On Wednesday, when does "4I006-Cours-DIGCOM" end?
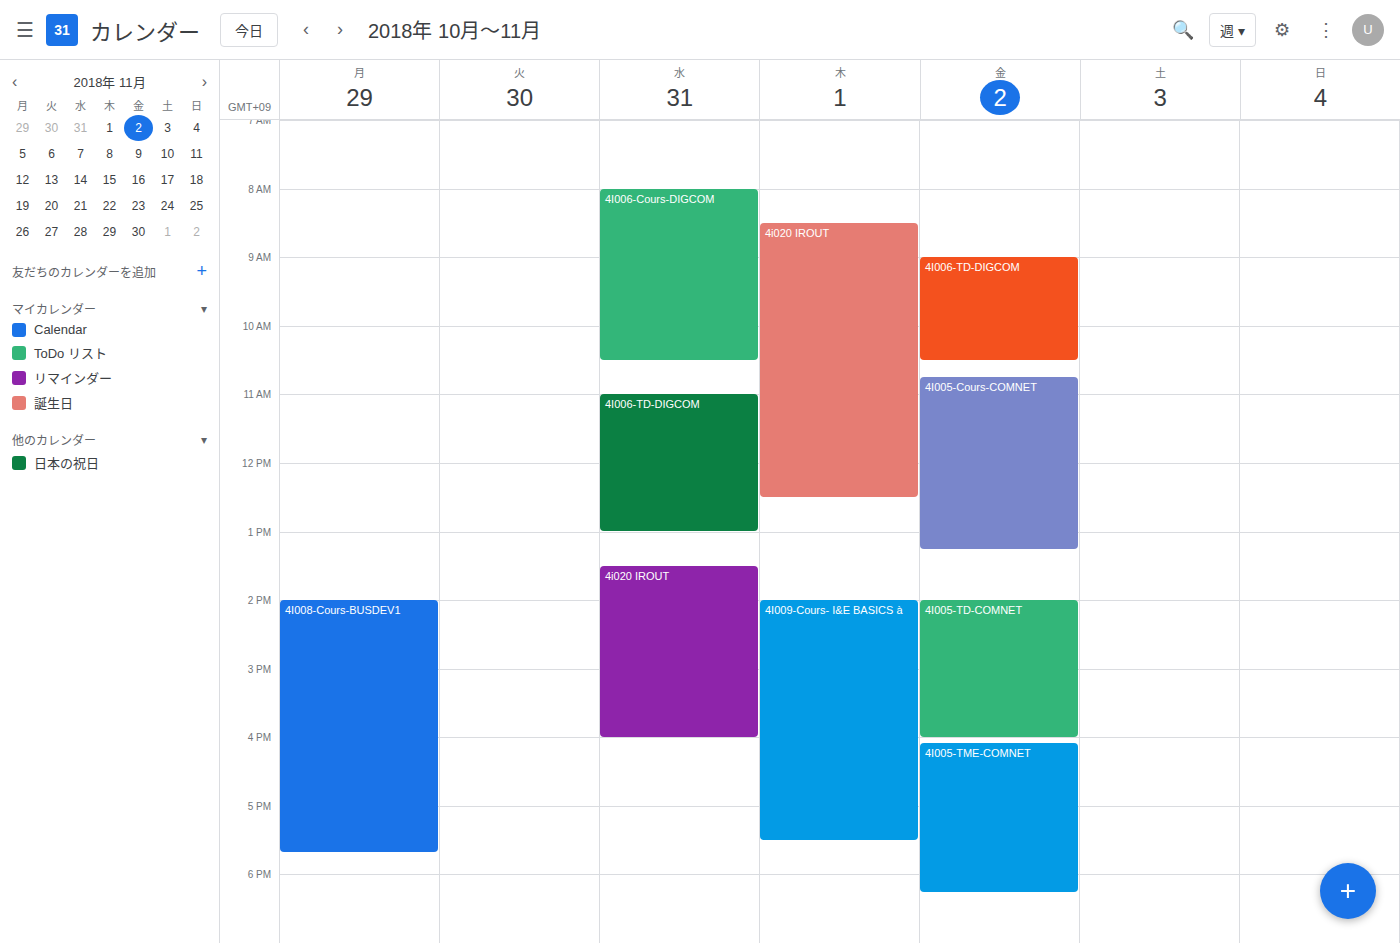
10:30